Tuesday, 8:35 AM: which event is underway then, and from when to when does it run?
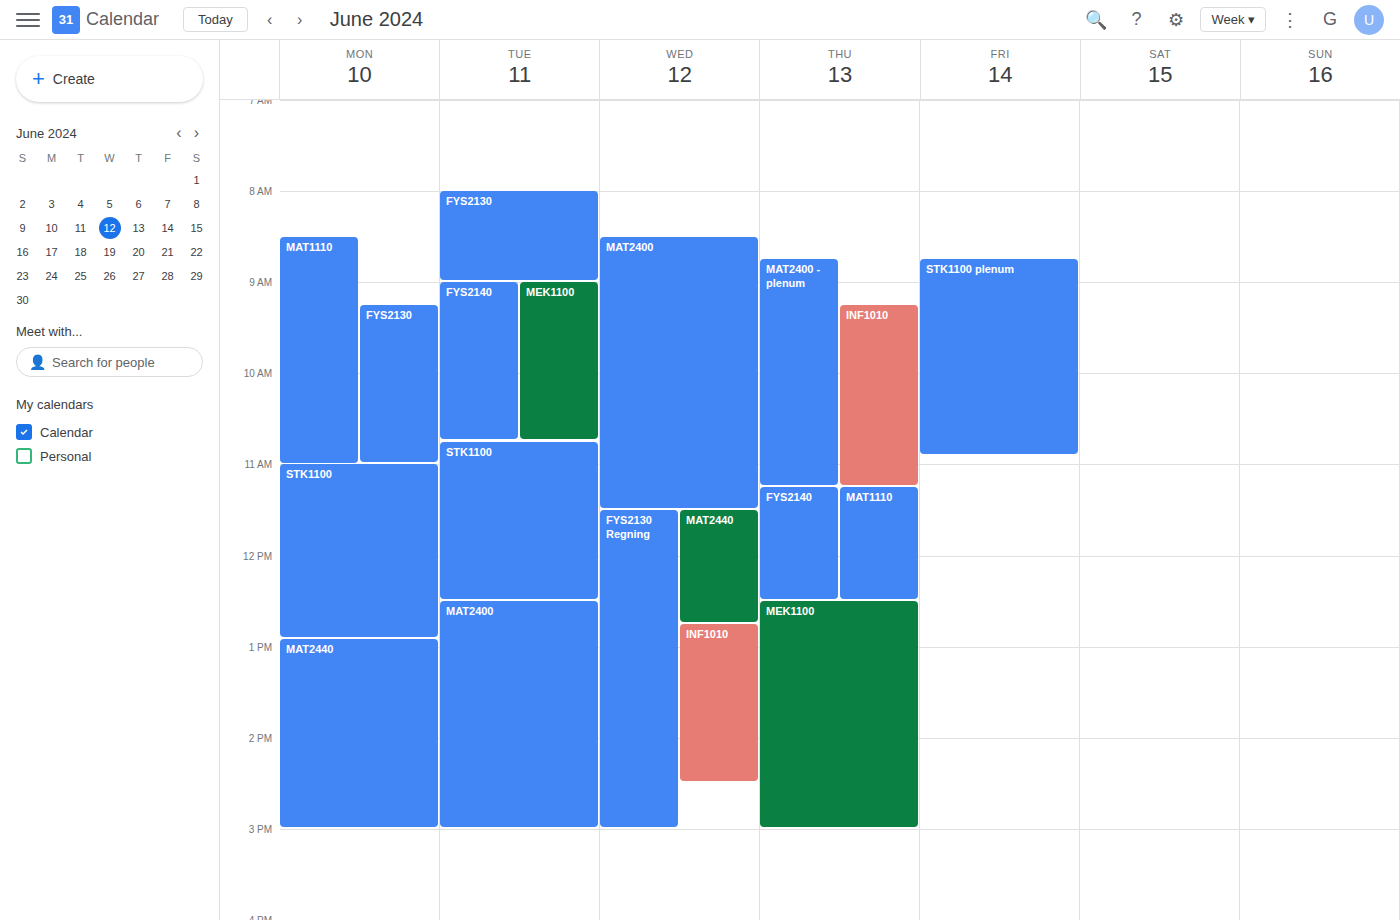
"FYS2130", 8:00 AM to 9:00 AM